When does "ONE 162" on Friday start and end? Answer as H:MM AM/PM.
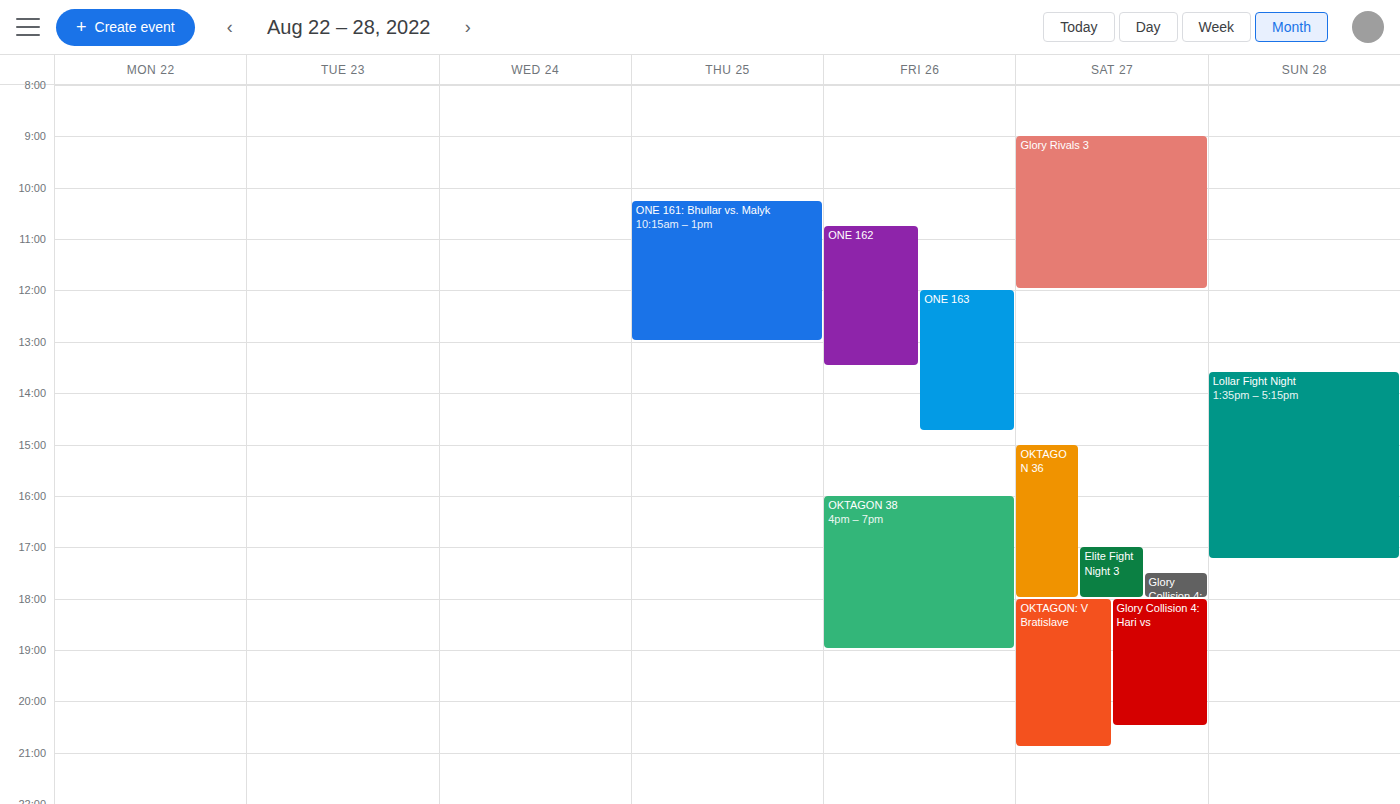
10:45 AM to 1:30 PM